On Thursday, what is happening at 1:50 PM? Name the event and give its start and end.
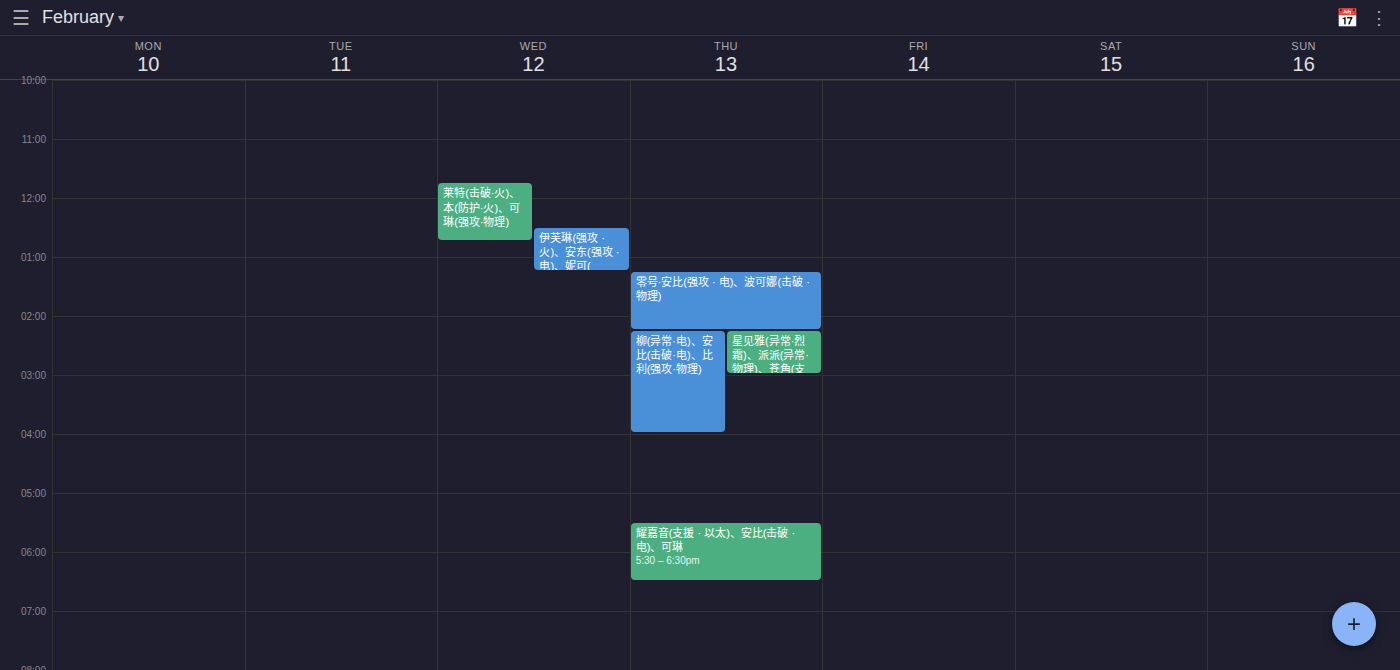
"零号·安比(强攻 · 电)、波可娜(击破 · 物理)", 1:15 PM to 2:15 PM